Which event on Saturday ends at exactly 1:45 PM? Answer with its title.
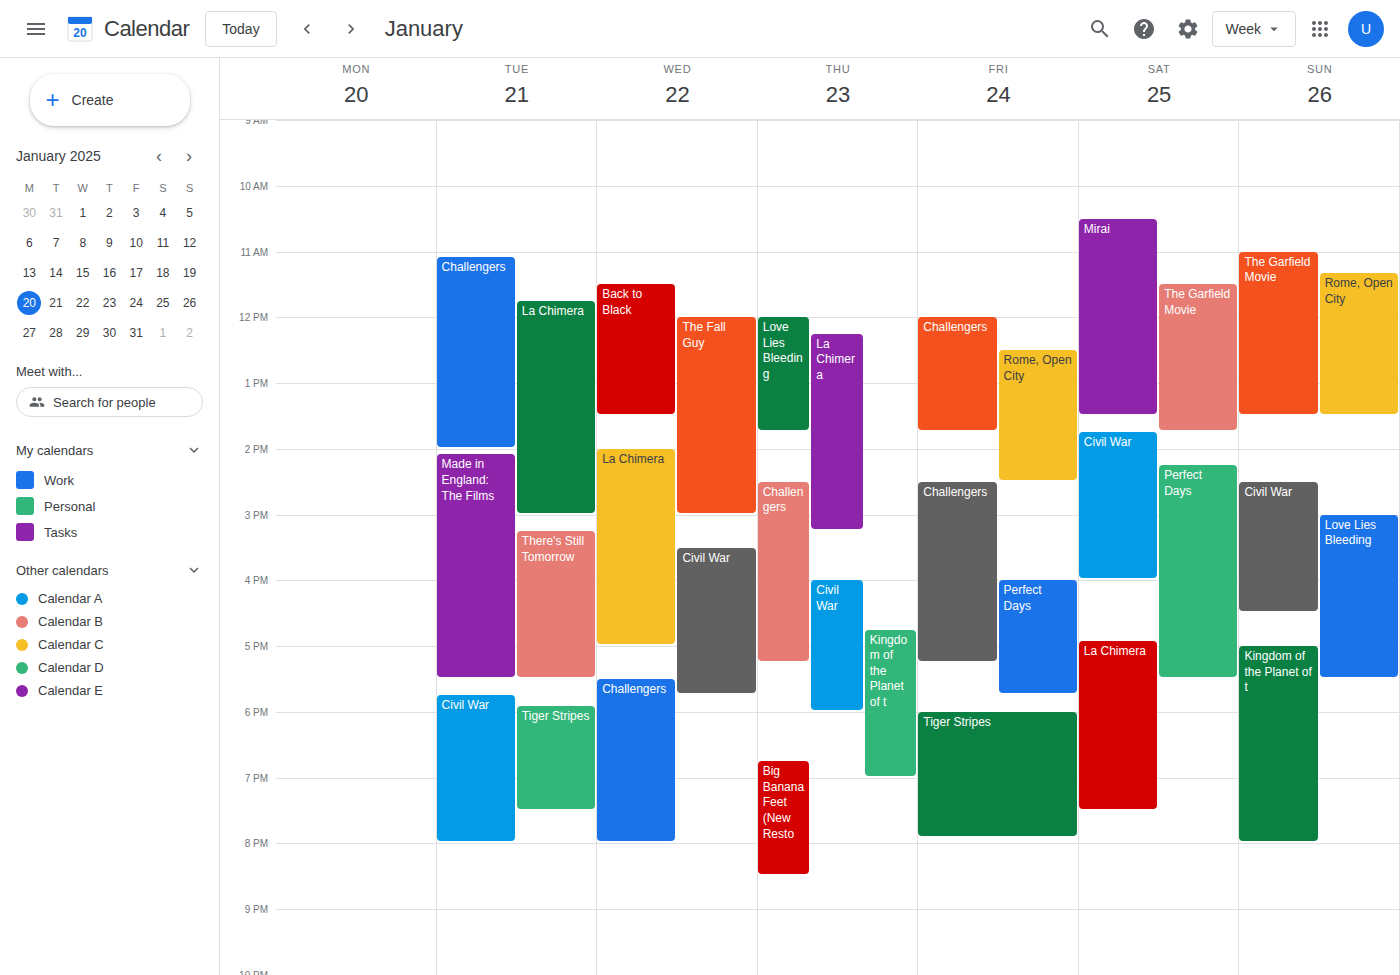
"The Garfield Movie"